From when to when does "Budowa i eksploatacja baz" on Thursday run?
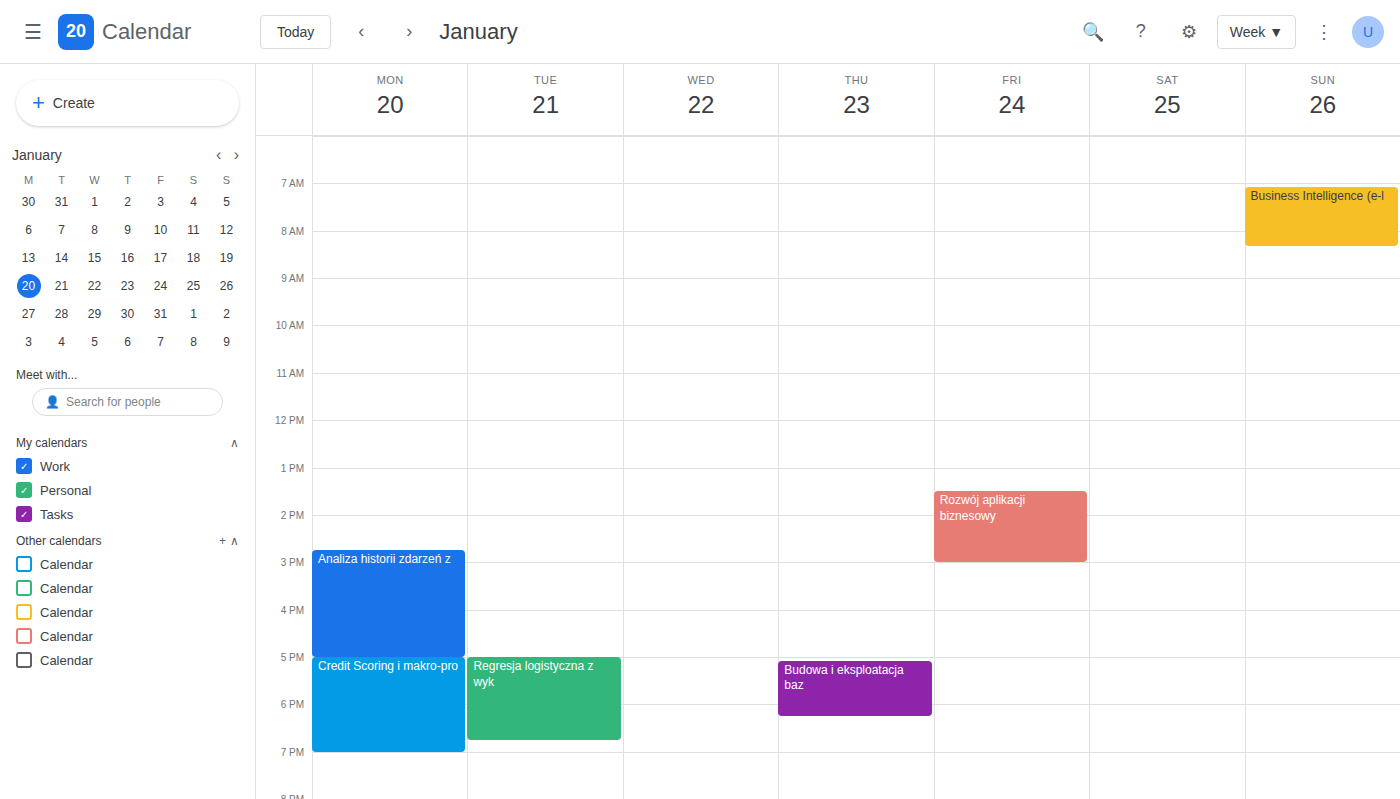
5:05 PM to 6:15 PM